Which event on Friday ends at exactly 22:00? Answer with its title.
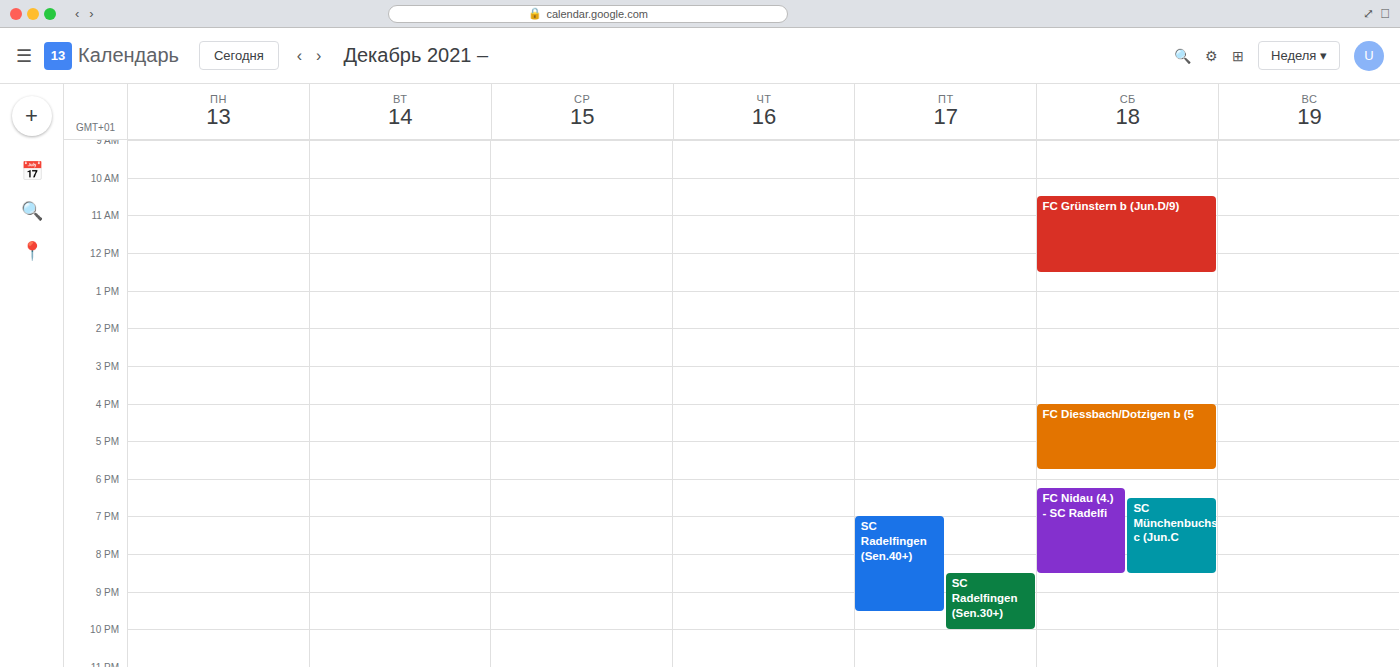
"SC Radelfingen (Sen.30+)"